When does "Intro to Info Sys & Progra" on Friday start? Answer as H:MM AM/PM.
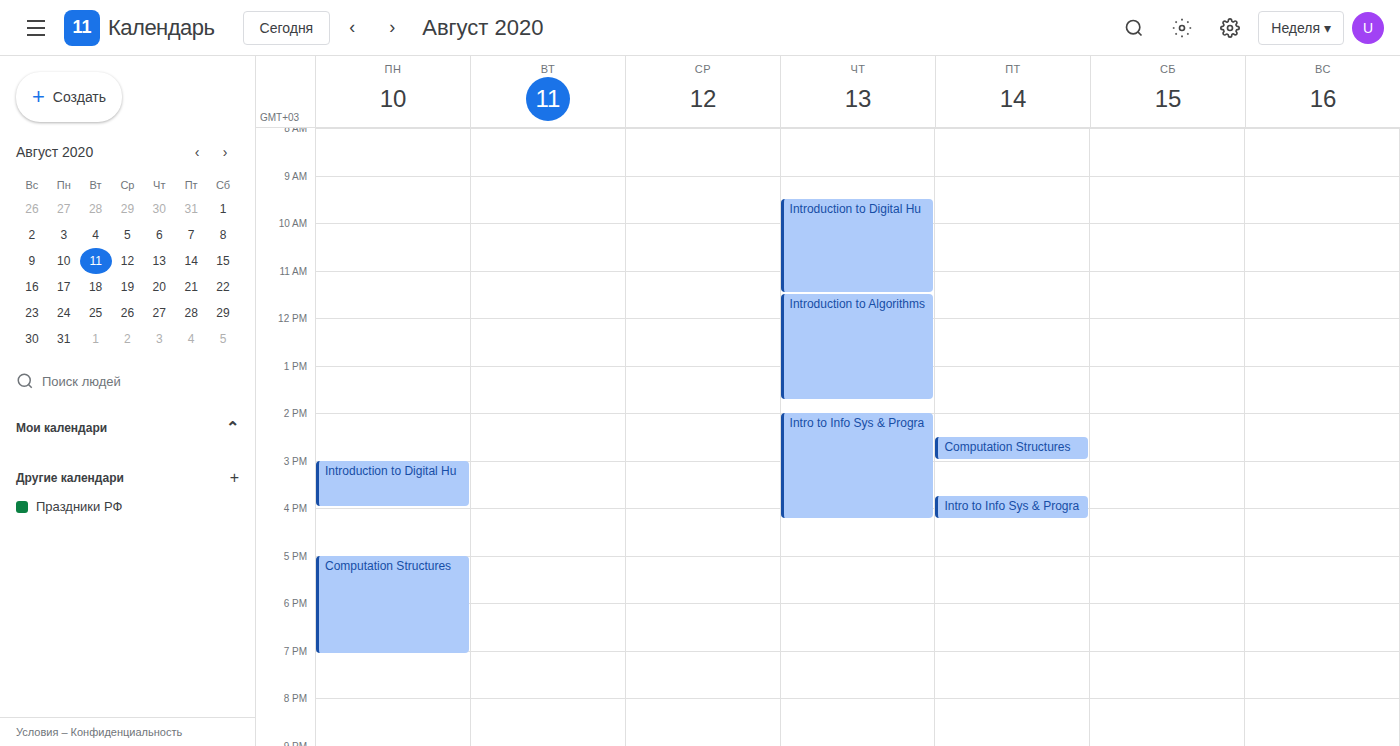
3:45 PM